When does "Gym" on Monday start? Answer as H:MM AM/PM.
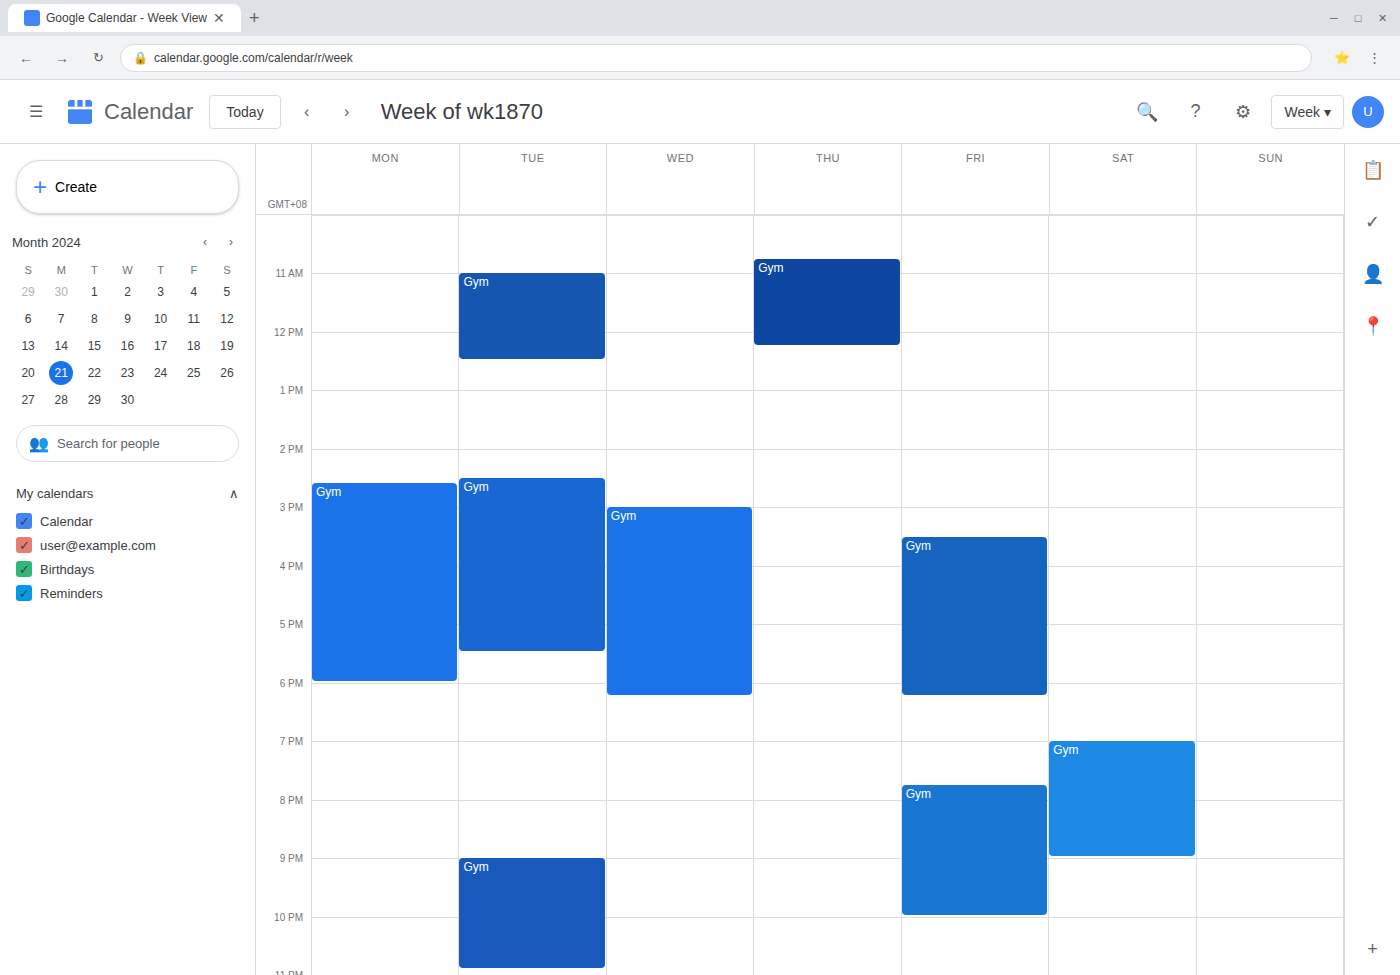
2:35 PM